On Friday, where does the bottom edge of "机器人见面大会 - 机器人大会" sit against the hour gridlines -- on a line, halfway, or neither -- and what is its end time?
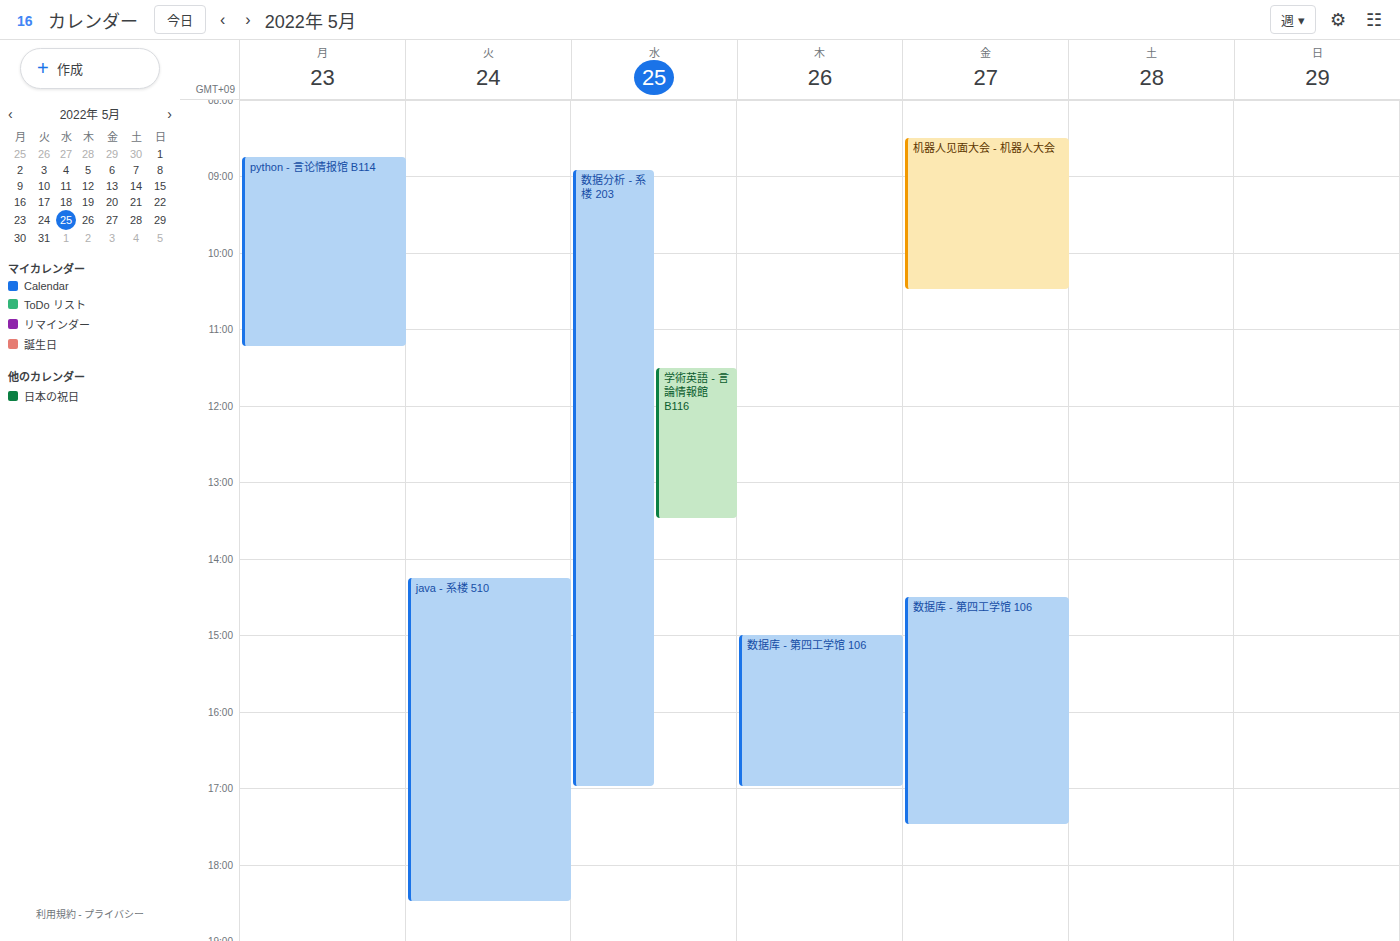
10:30 AM -- halfway between the 10 AM and 11 AM lines.